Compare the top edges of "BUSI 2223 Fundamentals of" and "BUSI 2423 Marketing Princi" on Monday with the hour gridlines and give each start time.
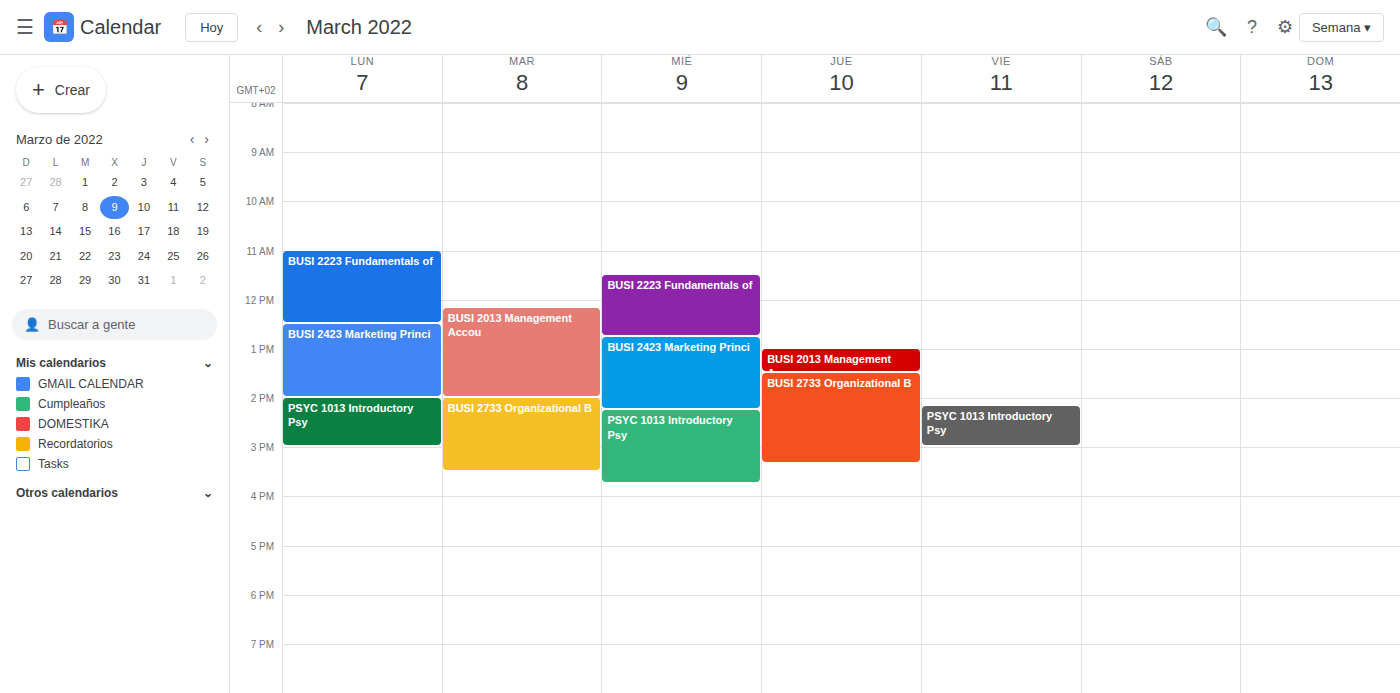
"BUSI 2223 Fundamentals of": 11:00 AM, exactly on the 11 AM line. "BUSI 2423 Marketing Princi": 12:30 PM, halfway between the 12 PM and 1 PM lines.